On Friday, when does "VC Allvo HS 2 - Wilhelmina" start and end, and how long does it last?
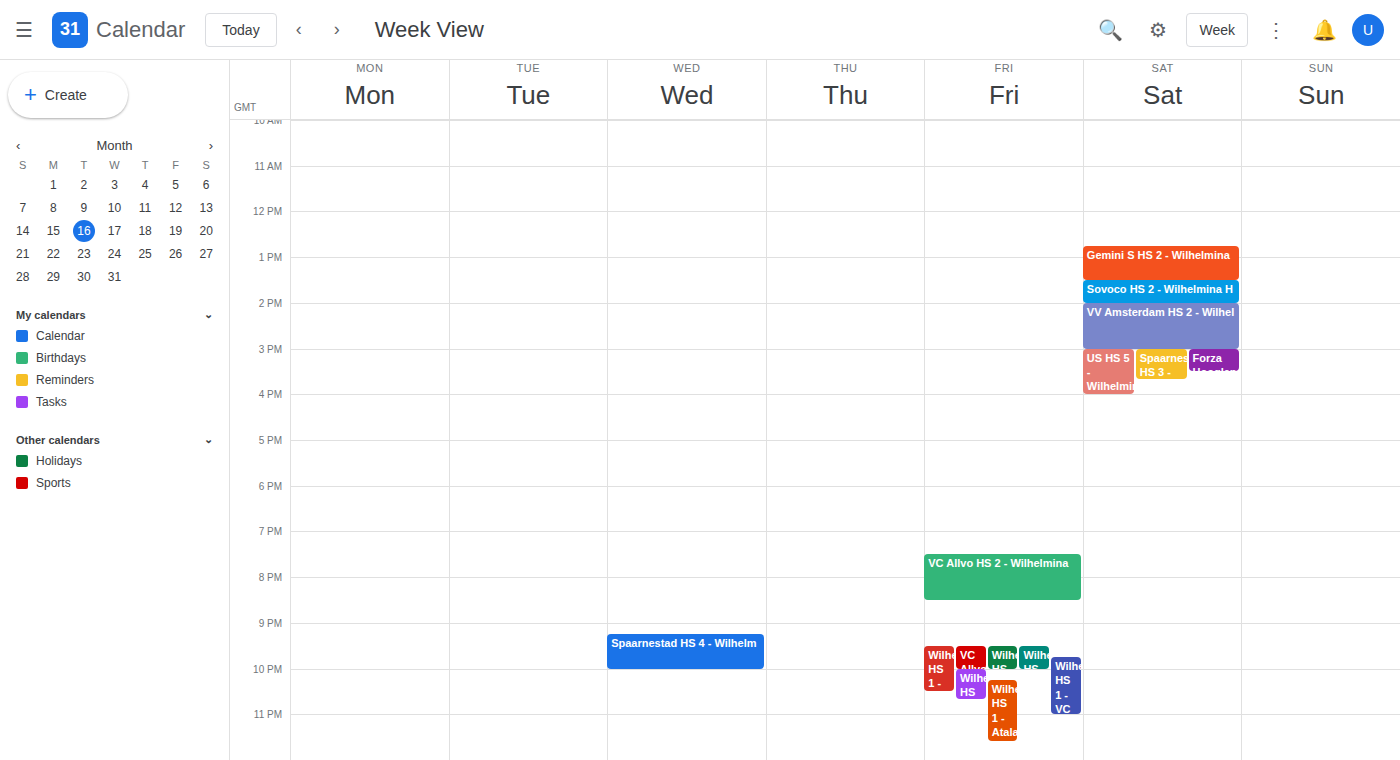
7:30 PM to 8:30 PM, 1 hour